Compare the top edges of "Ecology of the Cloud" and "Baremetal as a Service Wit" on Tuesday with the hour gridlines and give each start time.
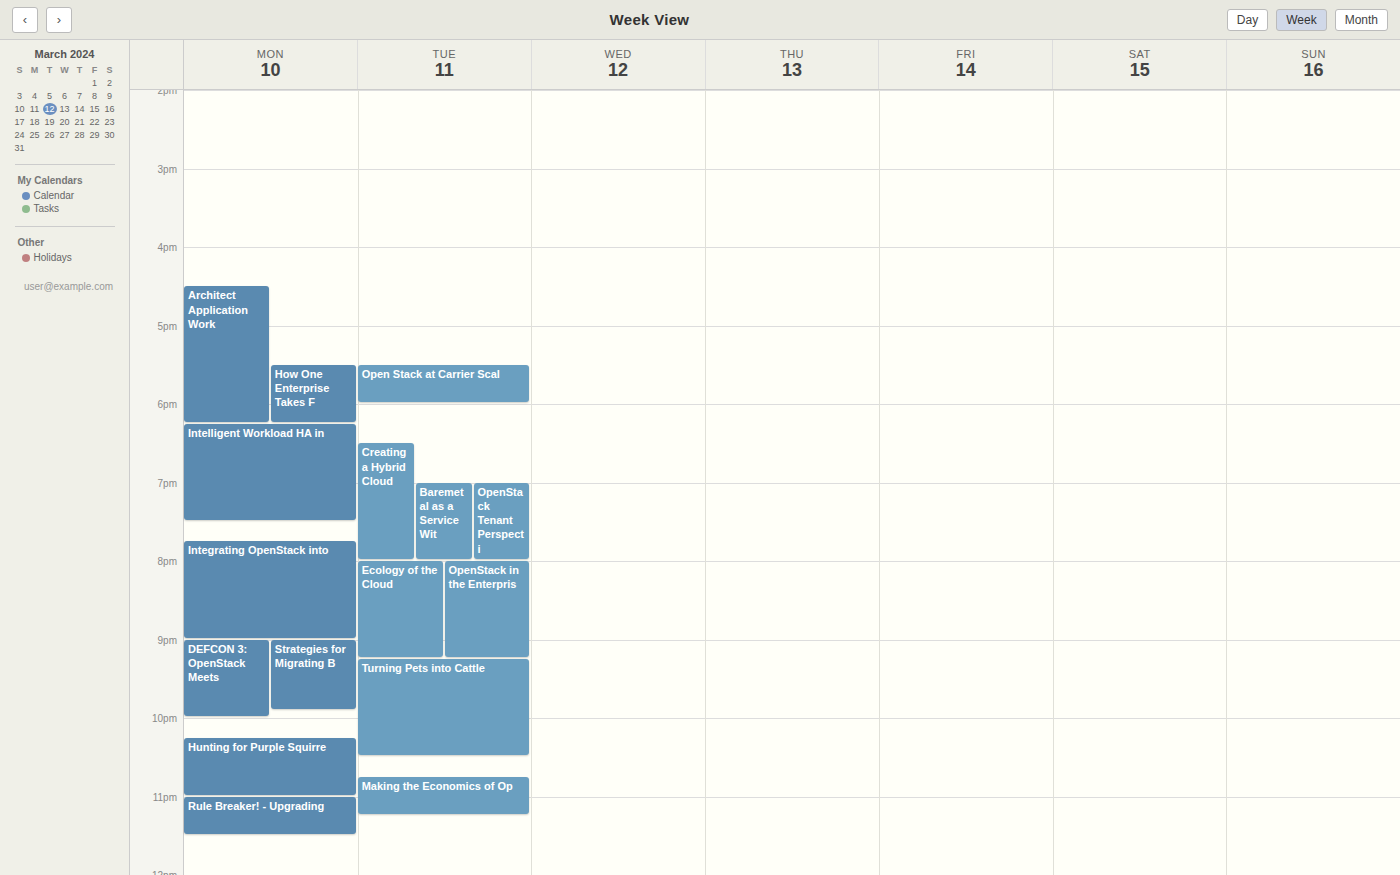
"Ecology of the Cloud": 8:00 PM, exactly on the 8 PM line. "Baremetal as a Service Wit": 7:00 PM, exactly on the 7 PM line.